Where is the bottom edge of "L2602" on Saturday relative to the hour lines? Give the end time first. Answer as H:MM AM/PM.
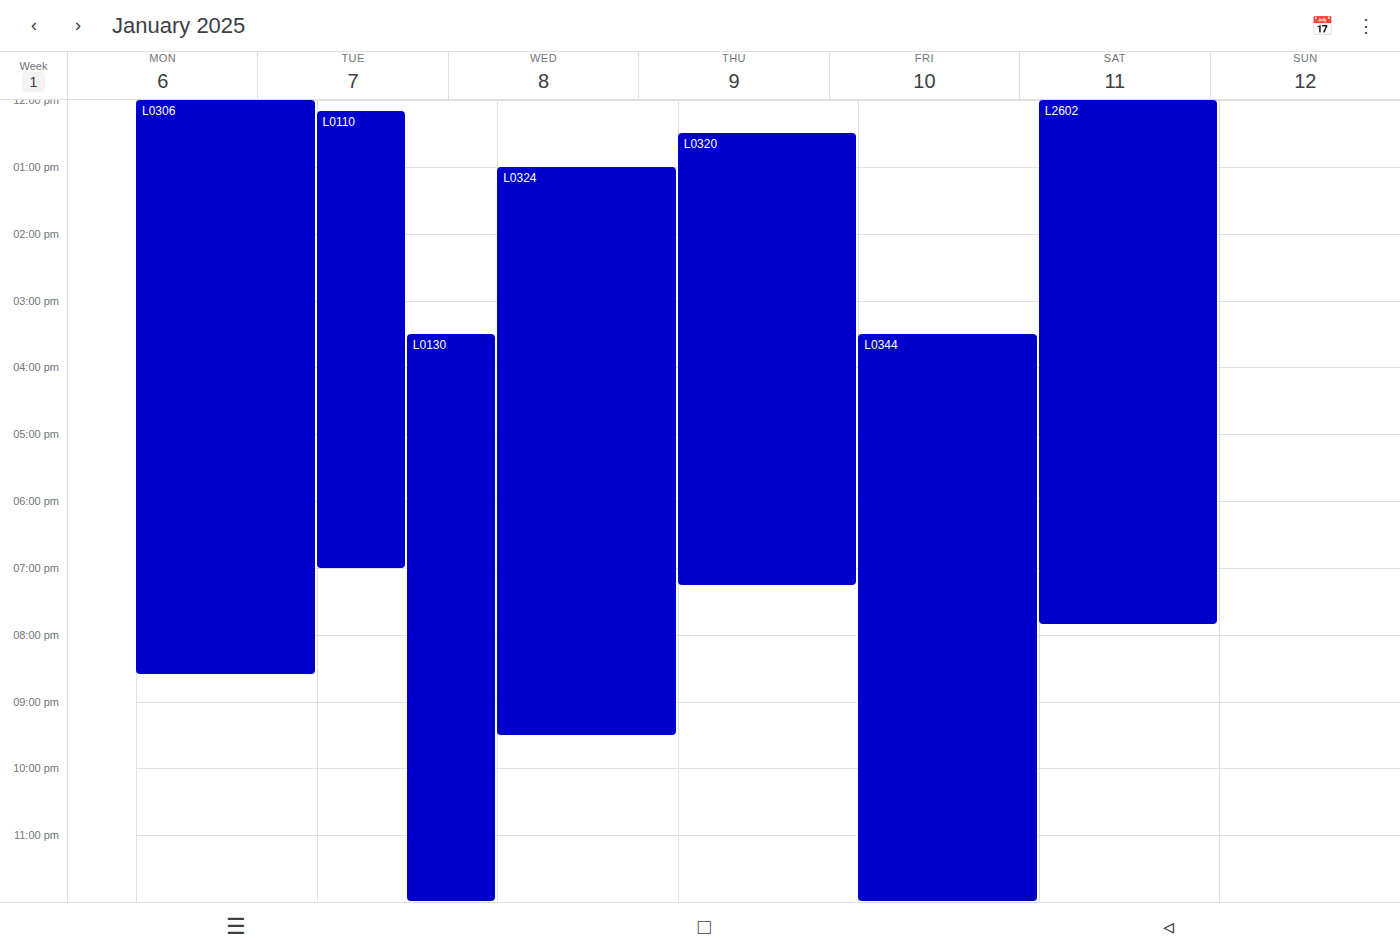
7:50 PM -- neither: 50 minutes below the 7 PM line and 10 minutes above the 8 PM line.